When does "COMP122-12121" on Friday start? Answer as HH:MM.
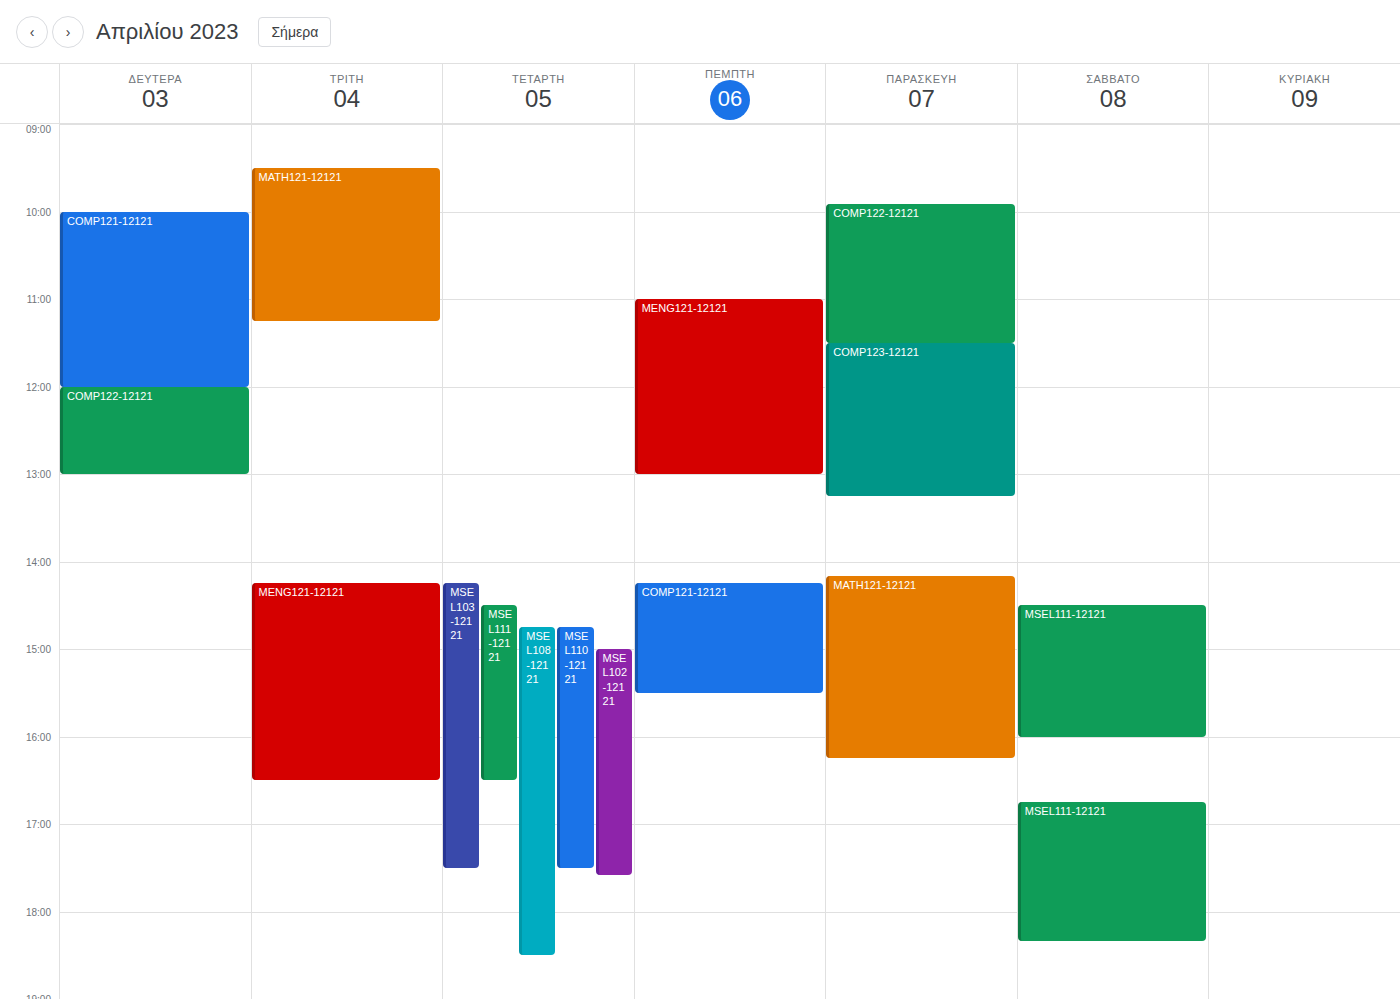
09:55